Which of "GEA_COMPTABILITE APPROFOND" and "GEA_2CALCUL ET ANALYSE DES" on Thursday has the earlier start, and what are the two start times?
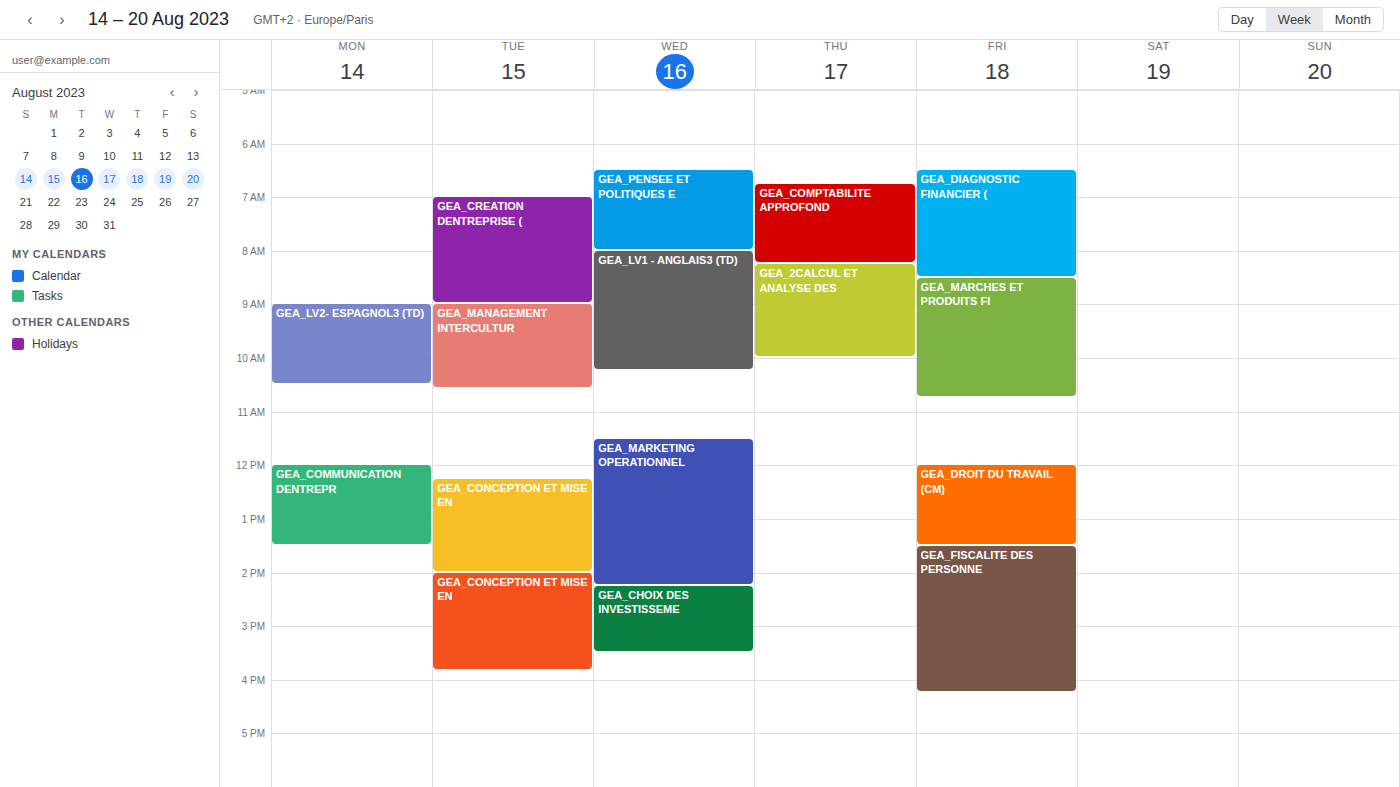
"GEA_COMPTABILITE APPROFOND" 6:45 AM; "GEA_2CALCUL ET ANALYSE DES" 8:15 AM.